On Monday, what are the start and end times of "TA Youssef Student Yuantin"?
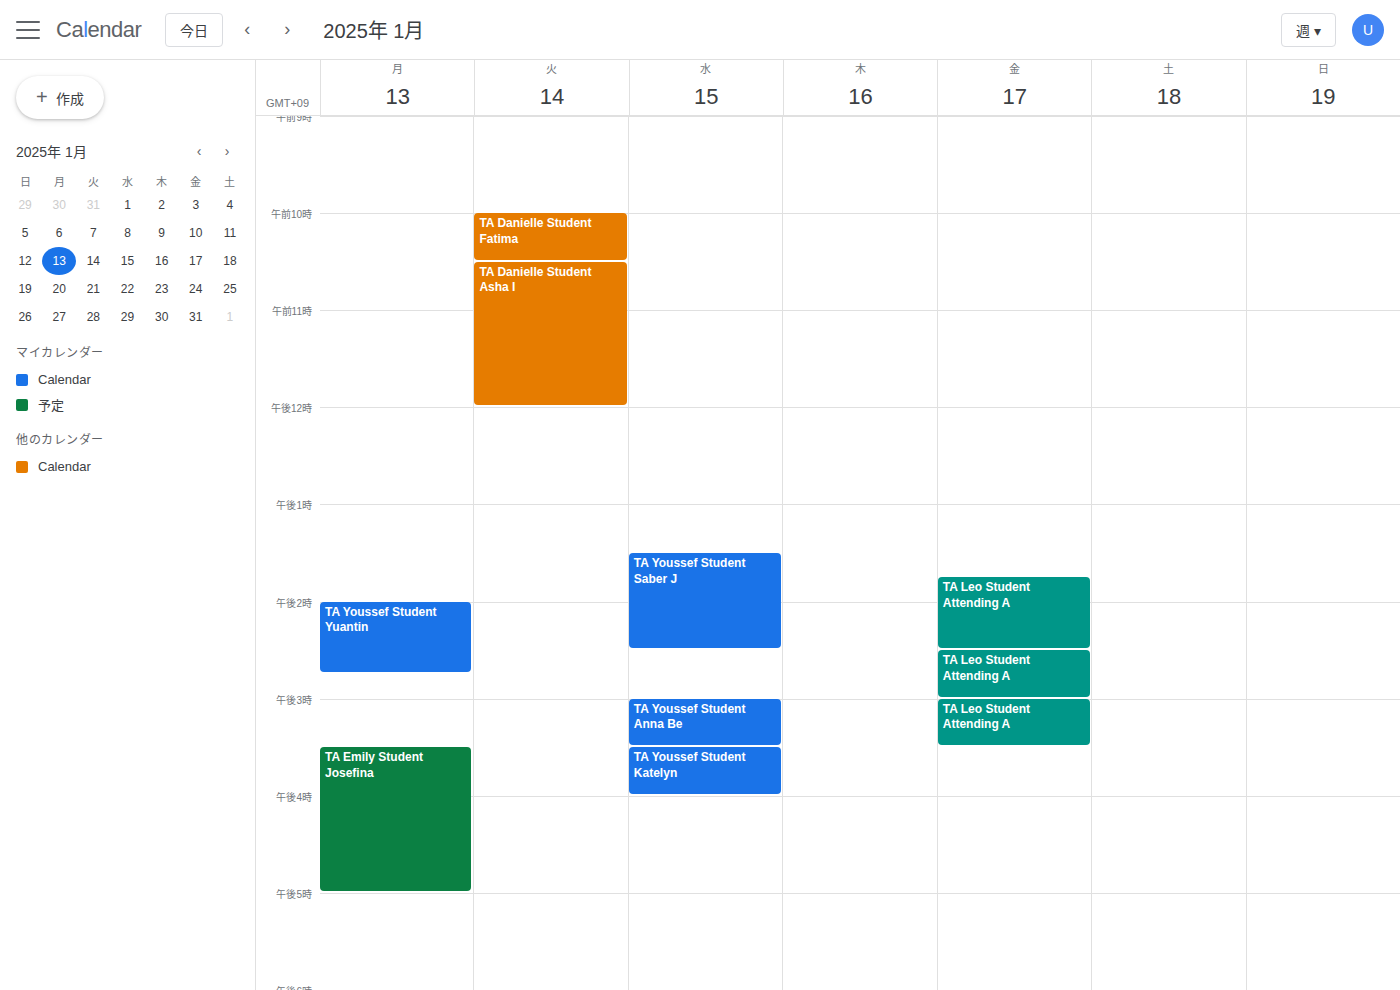
2:00 PM to 2:45 PM